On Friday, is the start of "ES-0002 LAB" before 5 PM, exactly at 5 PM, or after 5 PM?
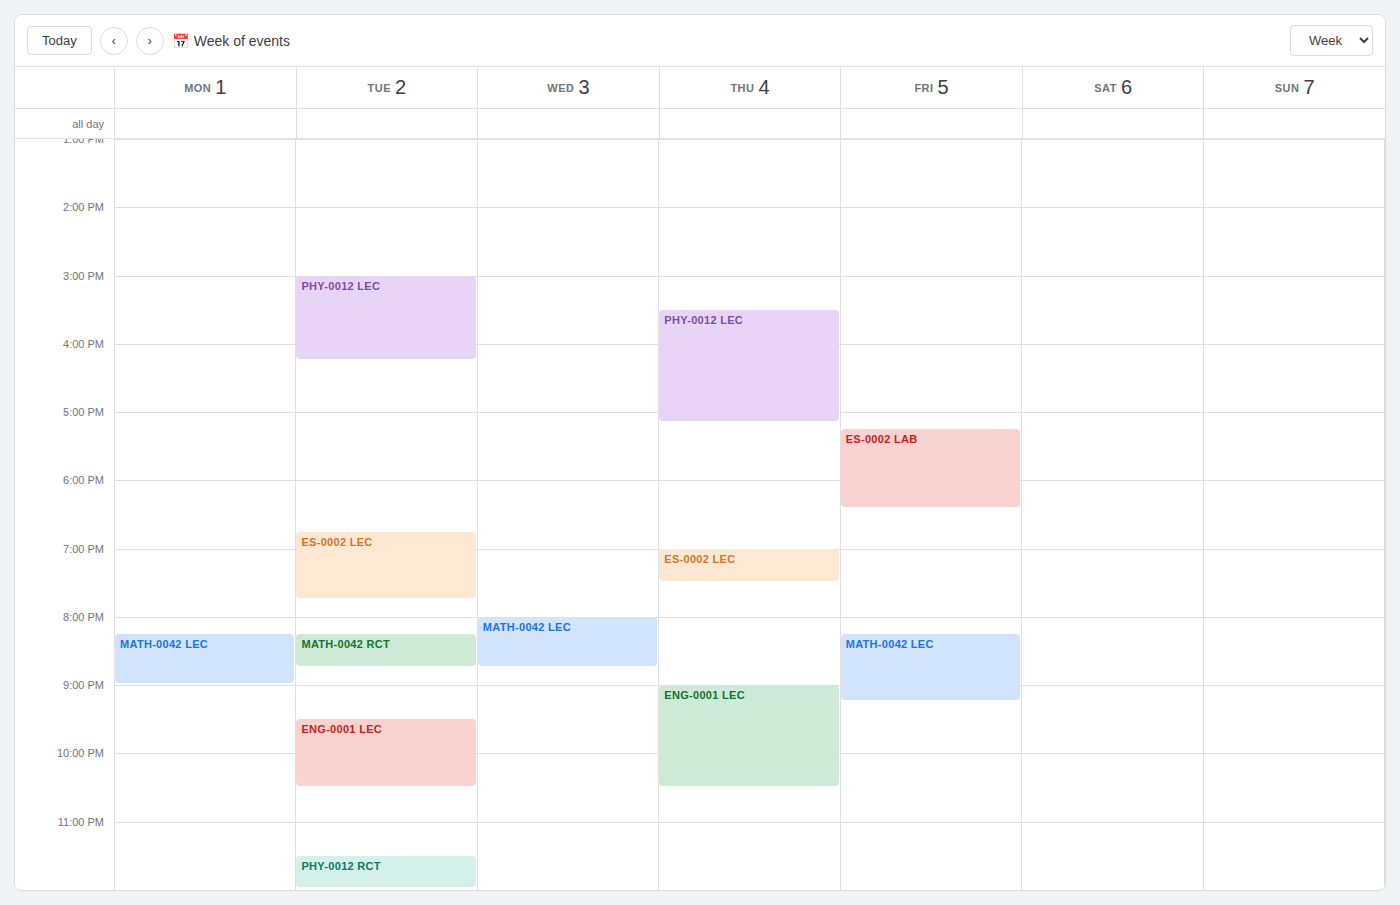
5:15 PM -- after 5 PM, 15 minutes below the 5 PM line.